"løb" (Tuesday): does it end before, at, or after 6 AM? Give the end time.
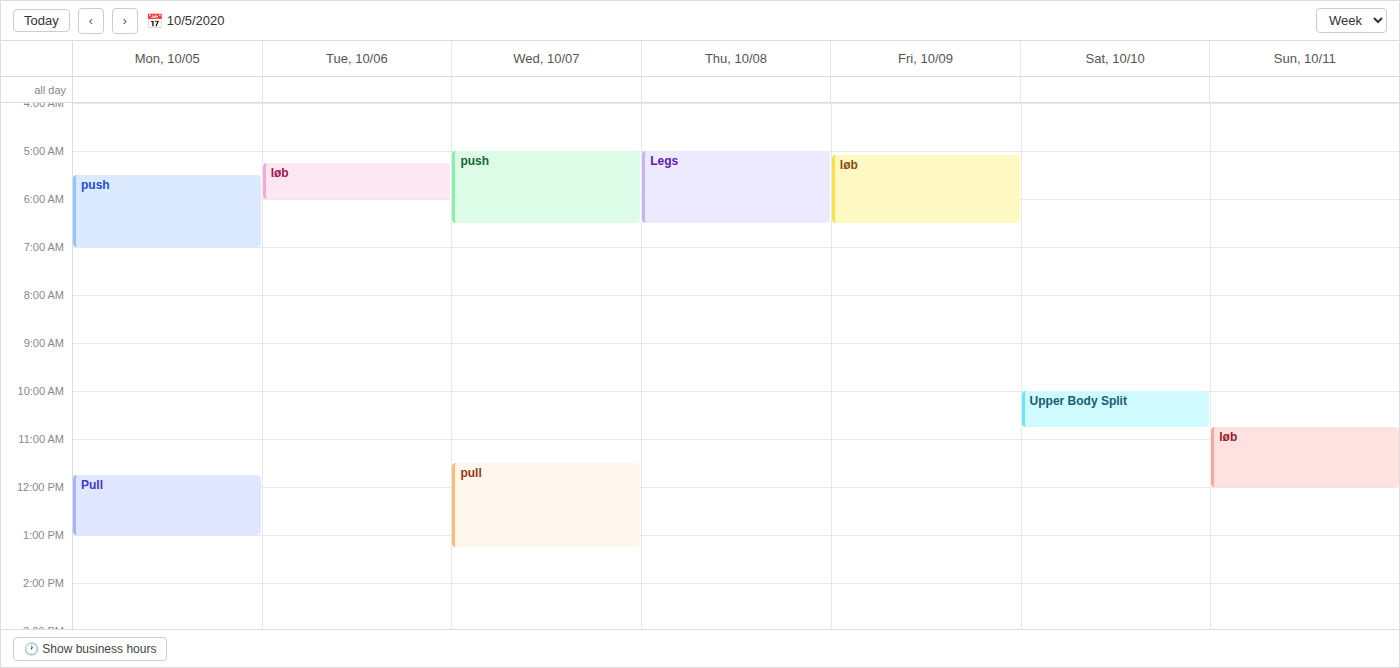
6:00 AM -- exactly at 6 AM, on the 6 AM line.